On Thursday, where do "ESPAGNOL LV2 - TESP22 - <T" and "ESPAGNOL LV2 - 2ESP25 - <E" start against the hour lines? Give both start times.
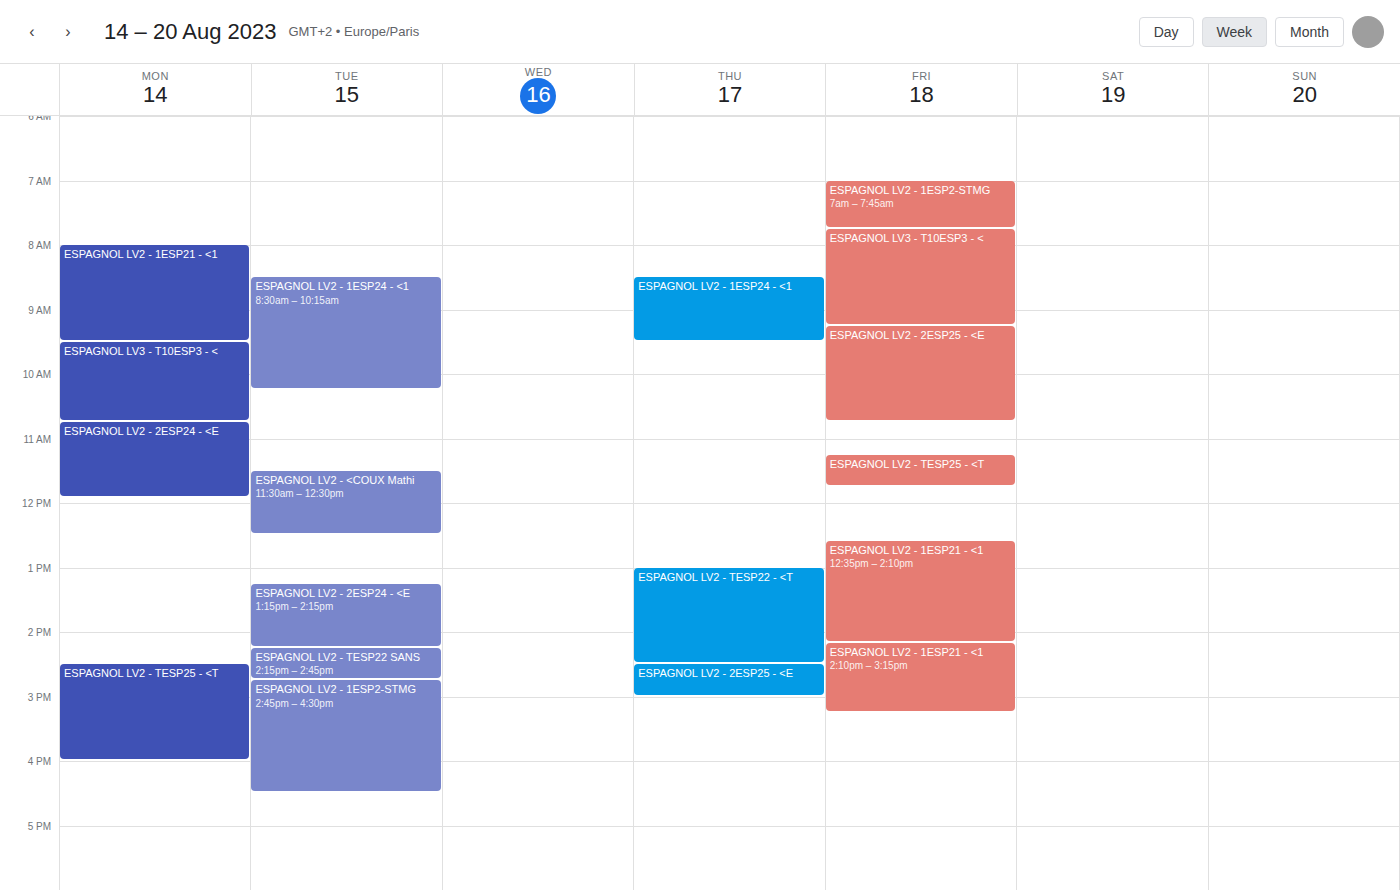
"ESPAGNOL LV2 - TESP22 - <T": 1:00 PM, exactly on the 1 PM line. "ESPAGNOL LV2 - 2ESP25 - <E": 2:30 PM, halfway between the 2 PM and 3 PM lines.